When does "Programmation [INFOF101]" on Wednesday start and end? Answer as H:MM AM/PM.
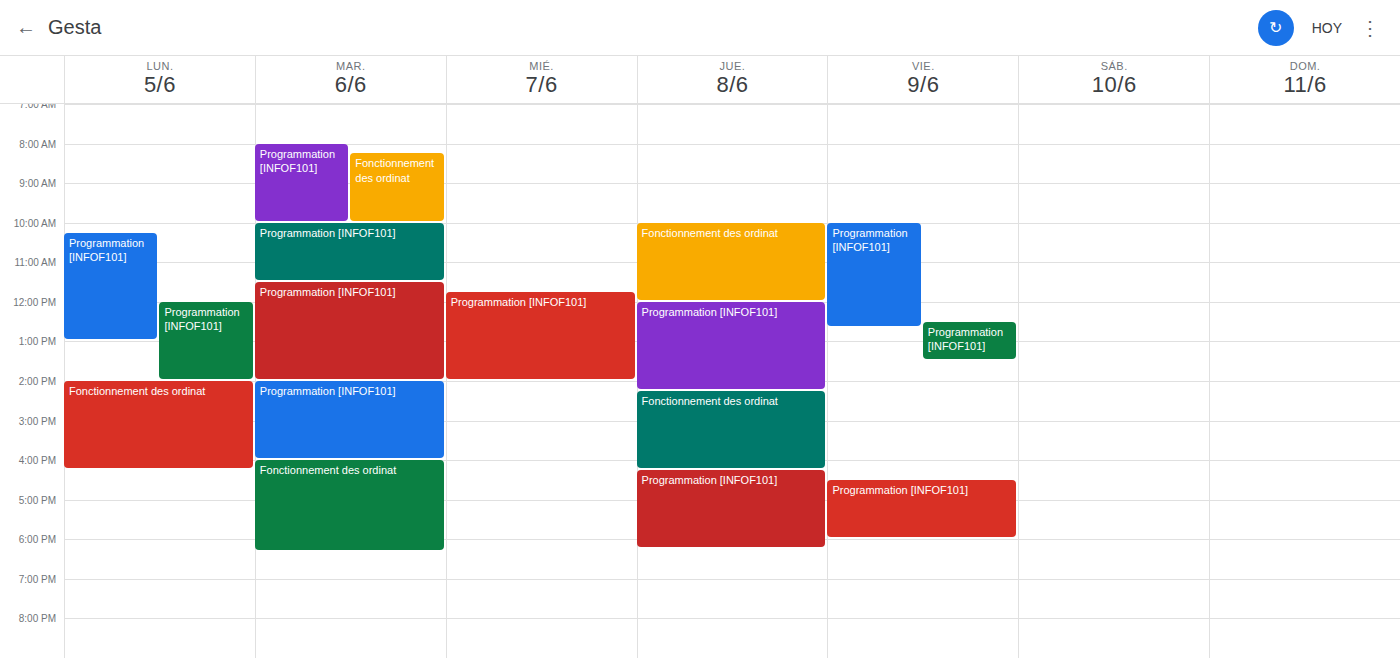
11:45 AM to 2:00 PM